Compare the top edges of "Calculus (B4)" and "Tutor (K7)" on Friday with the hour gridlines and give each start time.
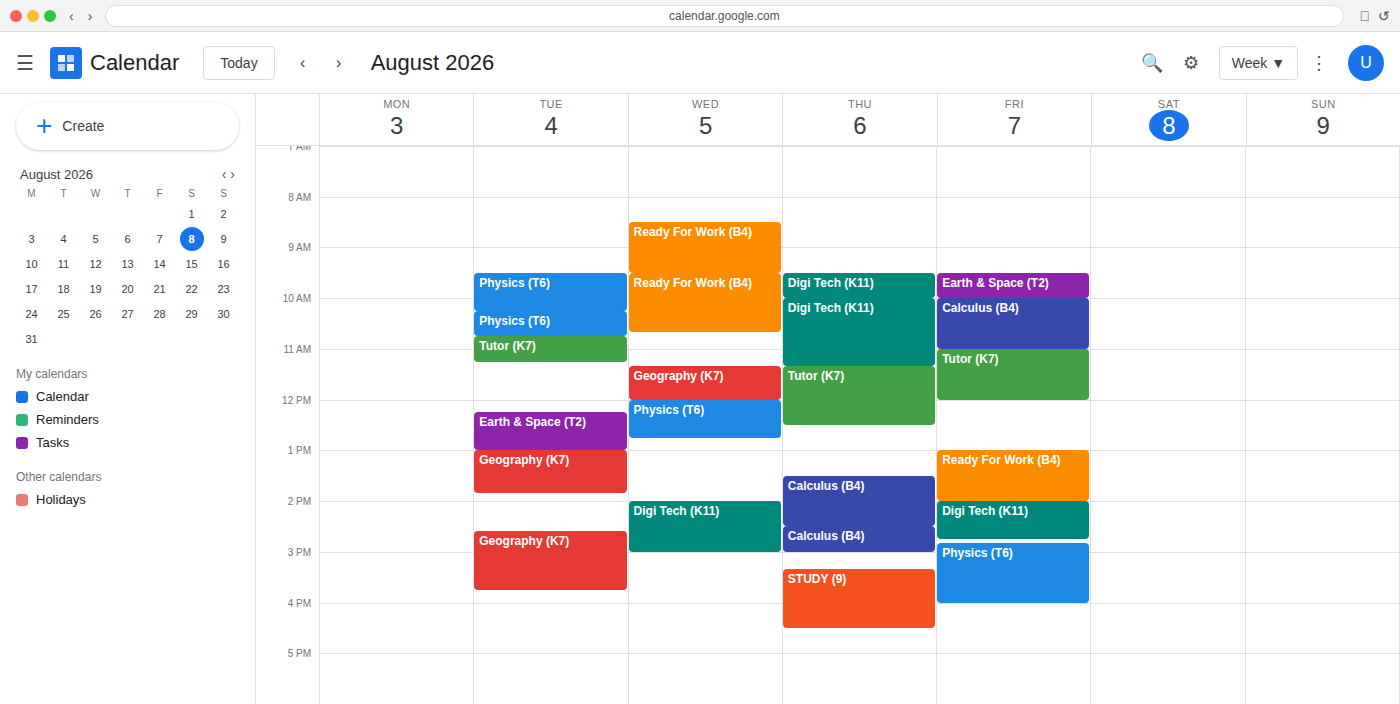
"Calculus (B4)": 10:00 AM, exactly on the 10 AM line. "Tutor (K7)": 11:00 AM, exactly on the 11 AM line.